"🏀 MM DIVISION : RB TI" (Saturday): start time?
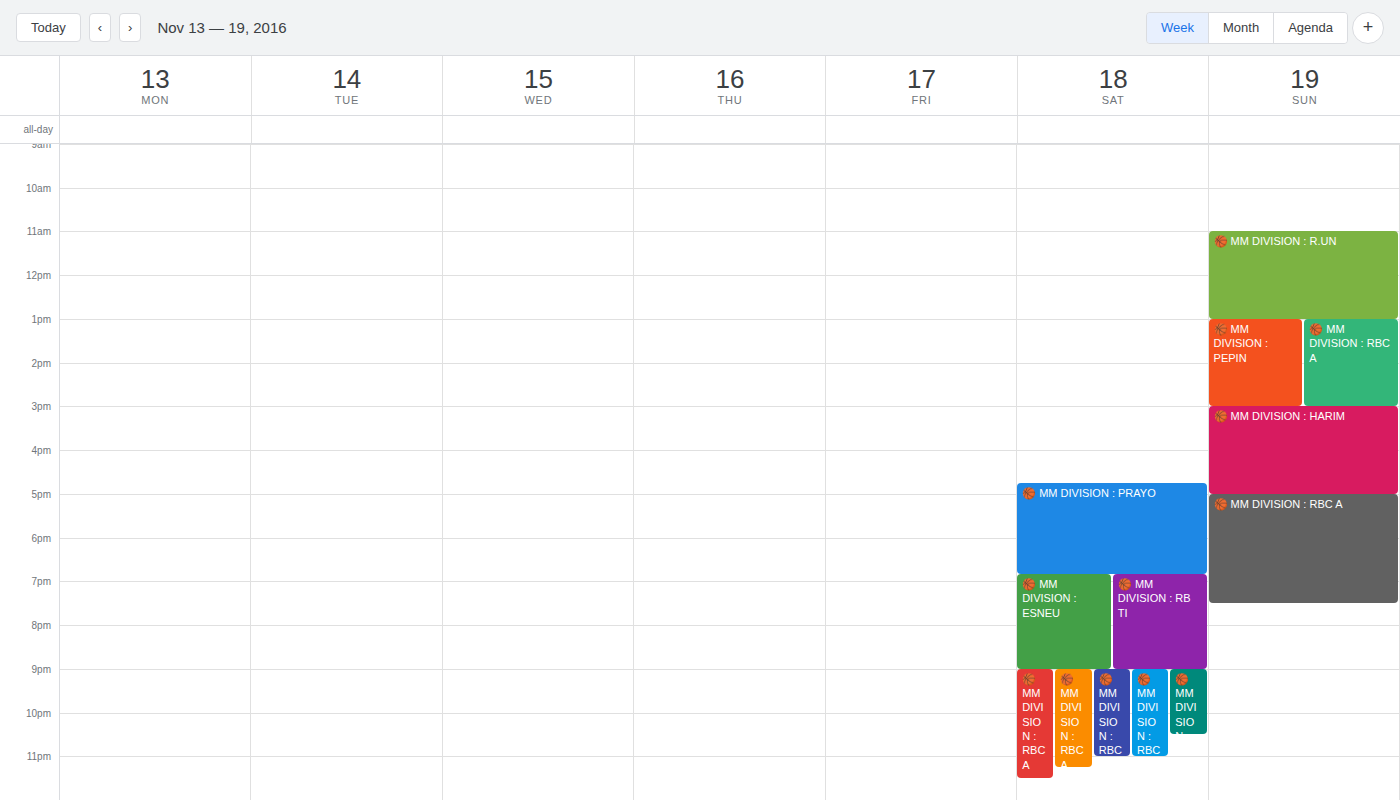
6:50 PM